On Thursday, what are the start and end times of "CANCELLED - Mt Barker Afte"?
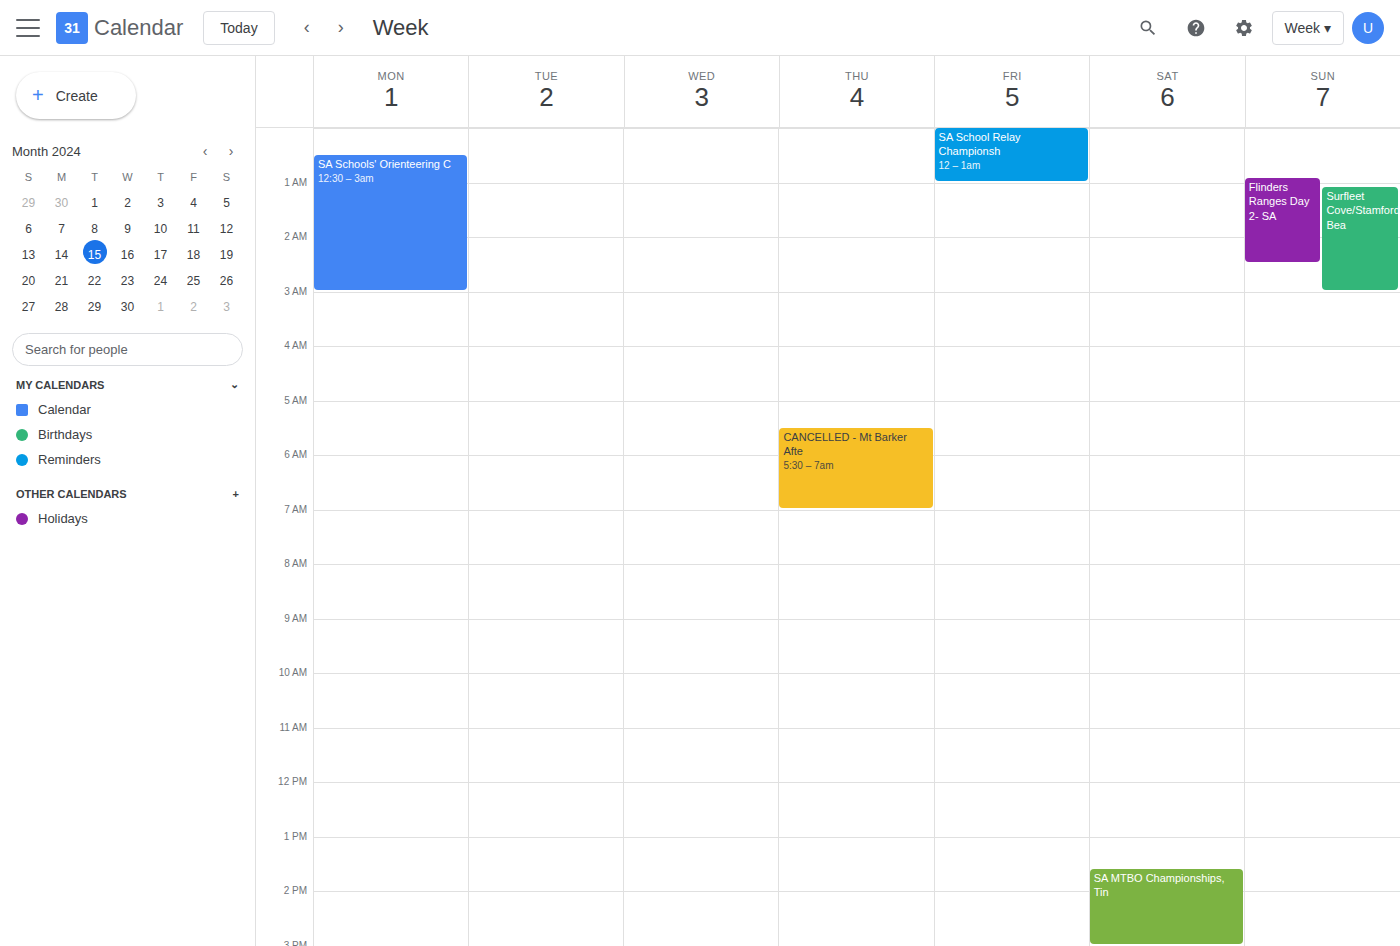
05:30 to 07:00